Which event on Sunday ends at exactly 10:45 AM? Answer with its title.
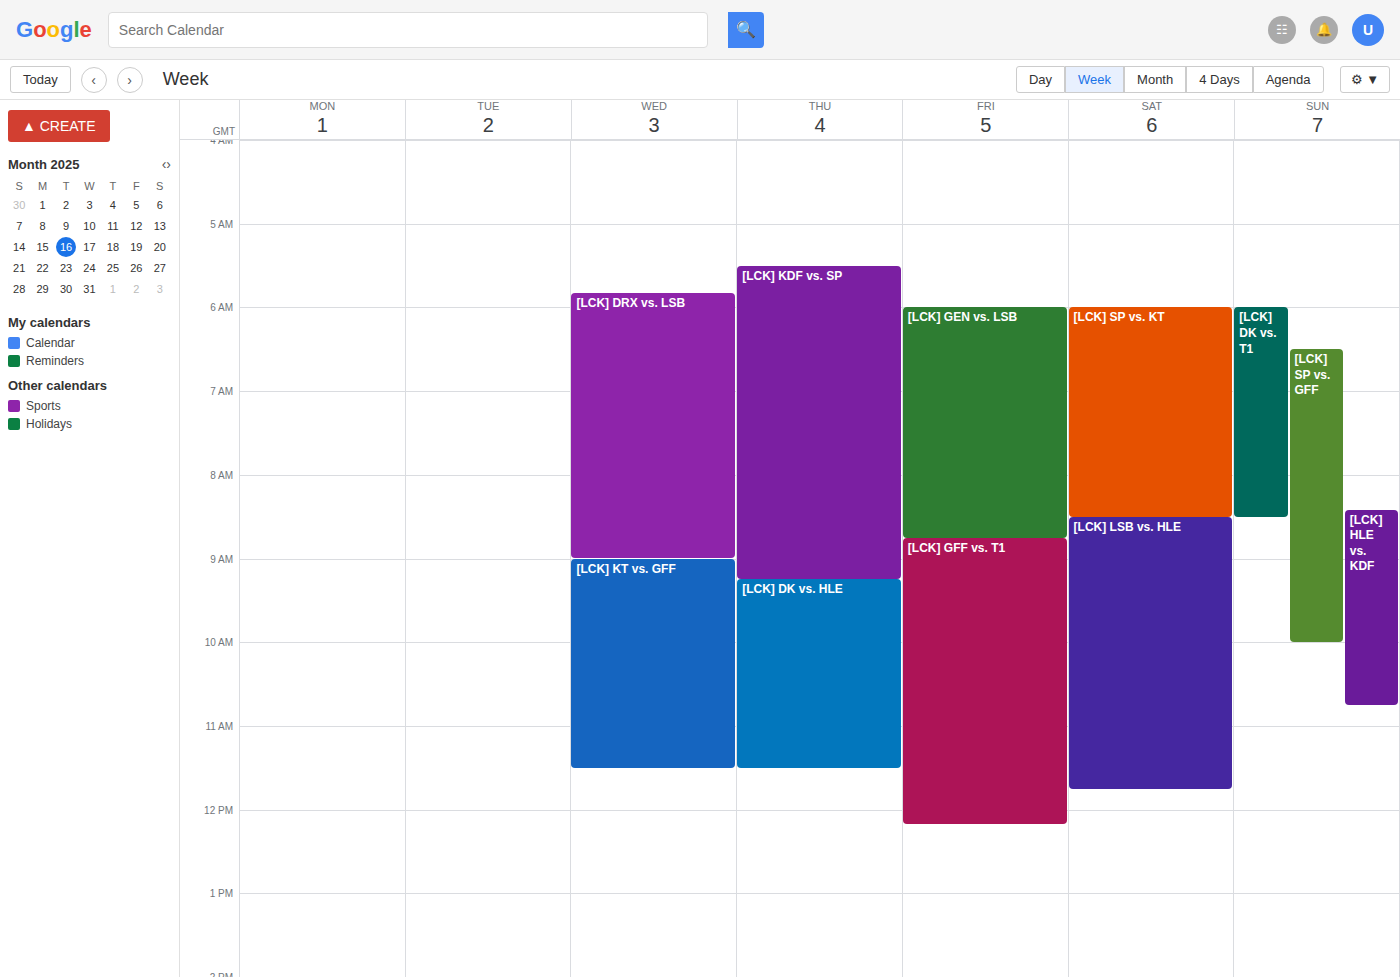
"[LCK] HLE vs. KDF"